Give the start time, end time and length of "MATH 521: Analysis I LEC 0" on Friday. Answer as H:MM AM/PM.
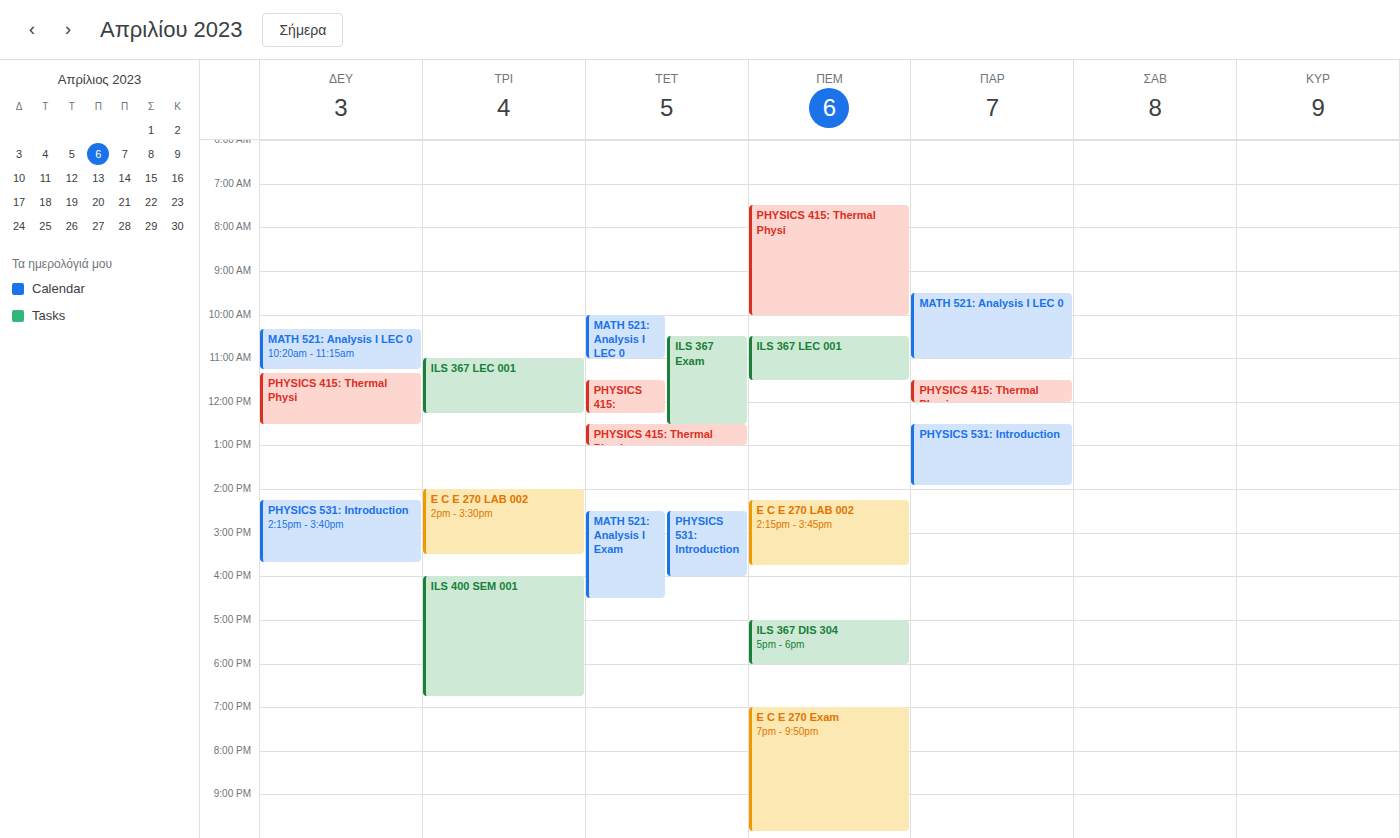
9:30 AM to 11:00 AM, 1 hour 30 minutes